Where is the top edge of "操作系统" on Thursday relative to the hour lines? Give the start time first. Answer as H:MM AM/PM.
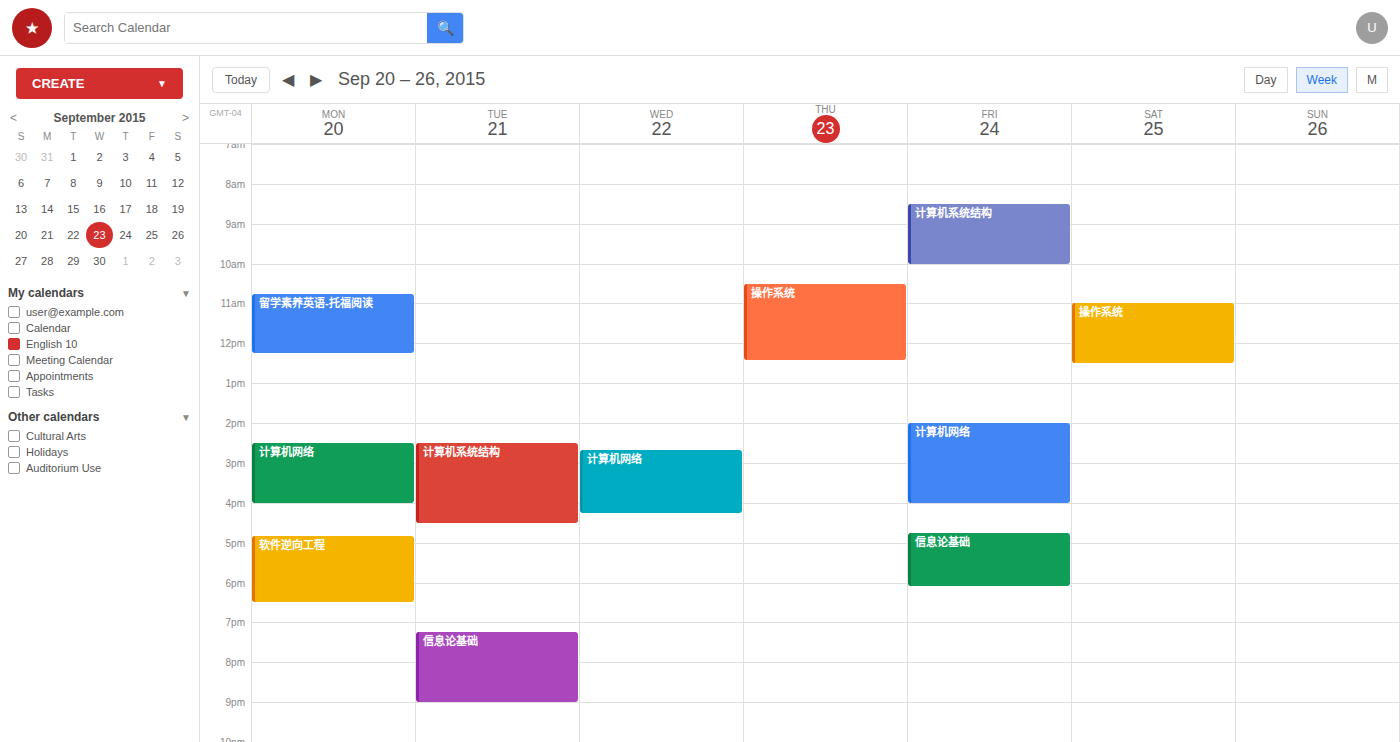
10:30 AM -- halfway between the 10 AM and 11 AM lines.